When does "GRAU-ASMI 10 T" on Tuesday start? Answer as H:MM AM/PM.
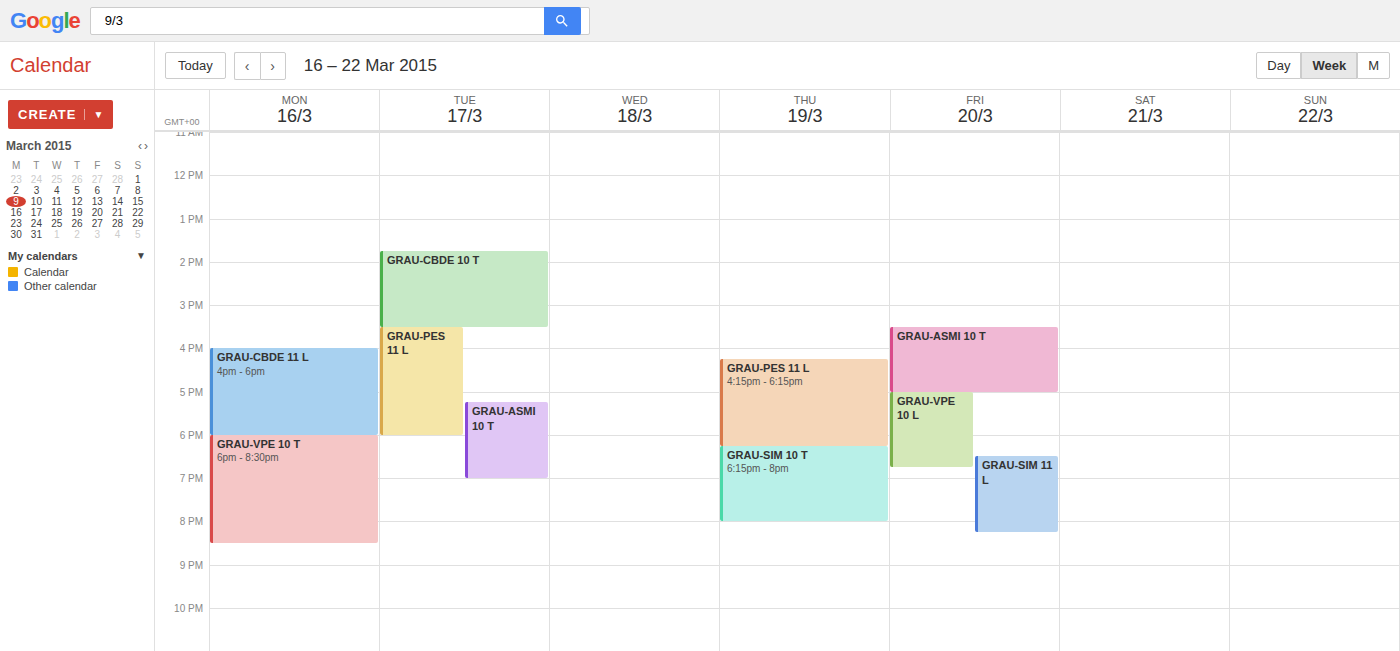
5:15 PM